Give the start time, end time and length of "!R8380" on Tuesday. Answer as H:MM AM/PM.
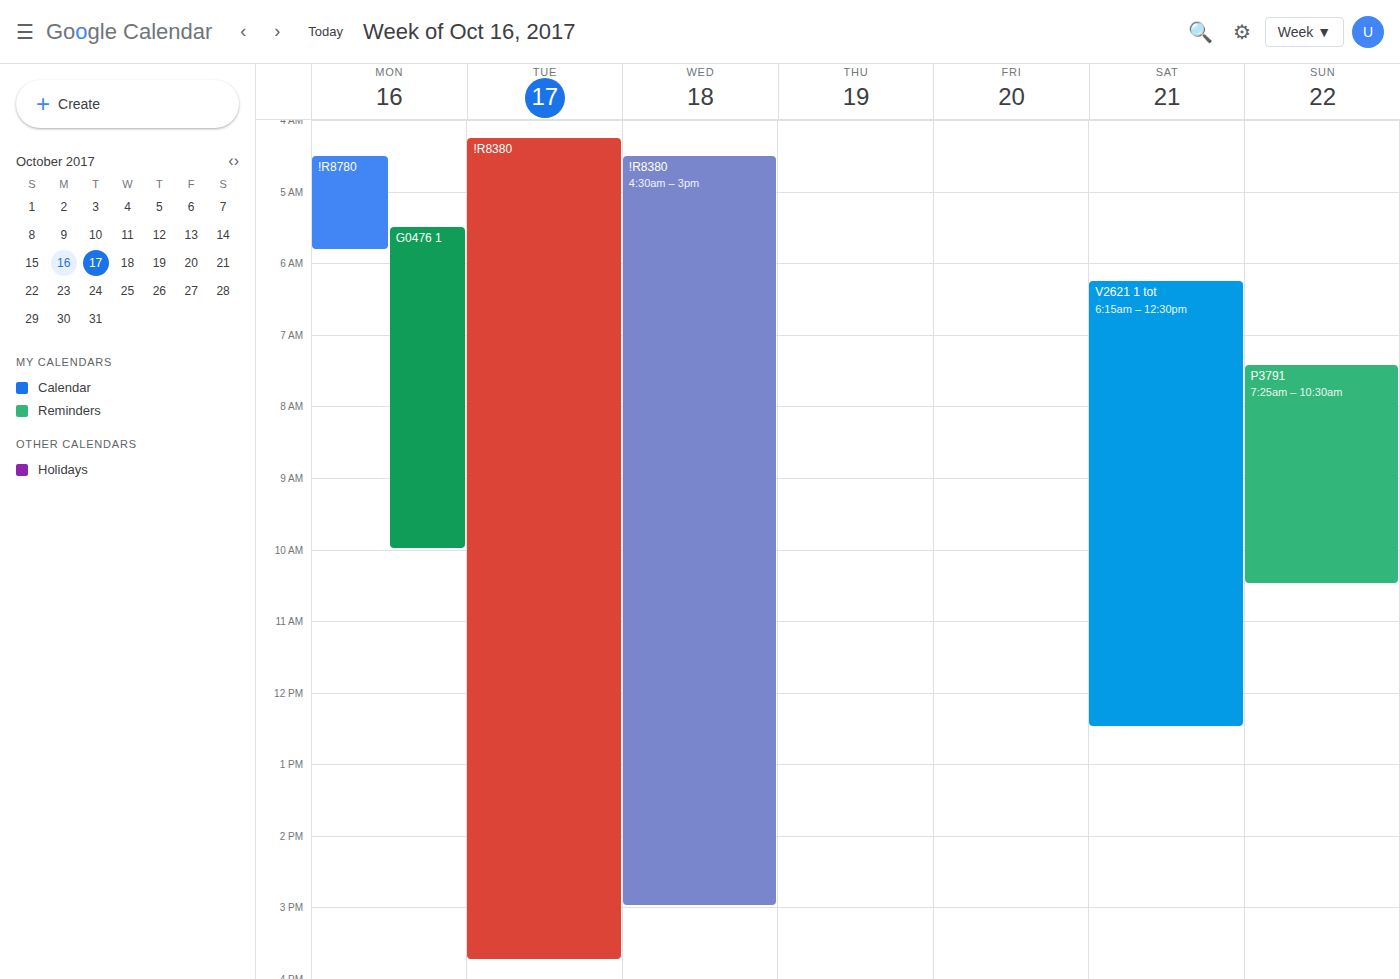
4:15 AM to 3:45 PM, 11 hours 30 minutes